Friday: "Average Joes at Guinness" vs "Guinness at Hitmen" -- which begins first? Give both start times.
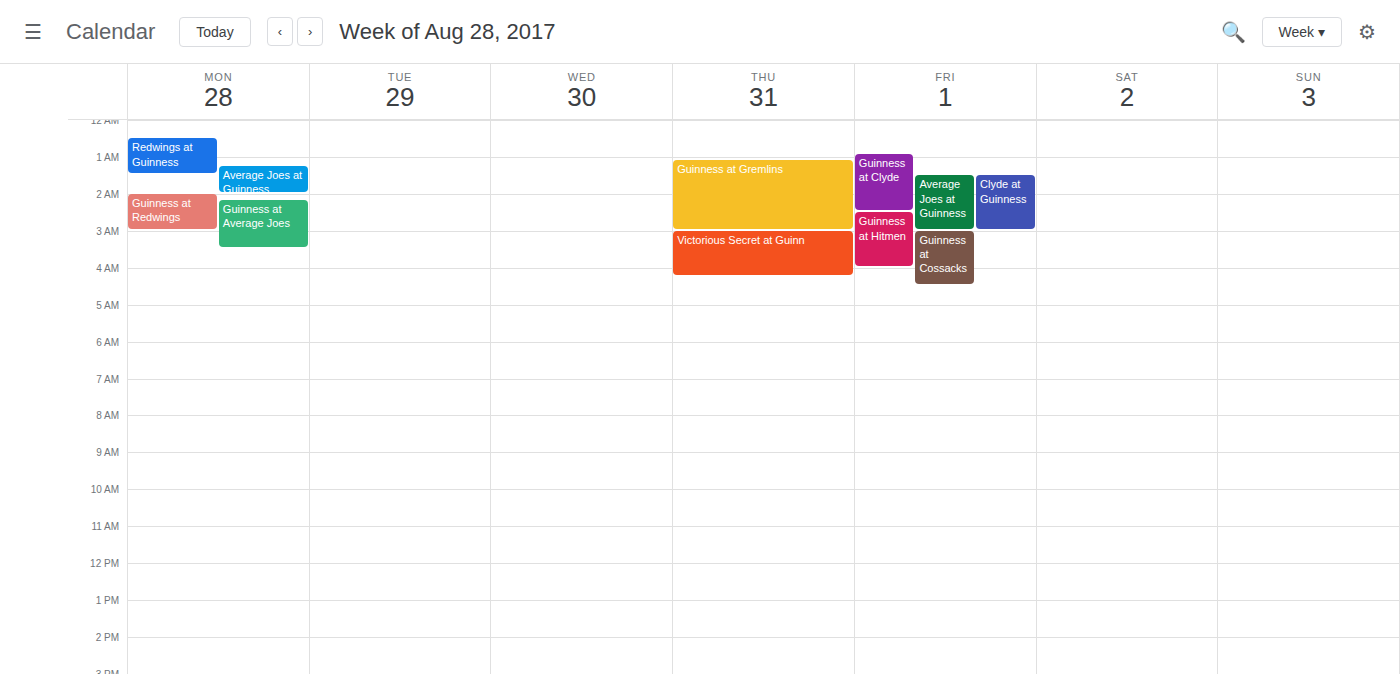
"Average Joes at Guinness" 1:30 AM; "Guinness at Hitmen" 2:30 AM.